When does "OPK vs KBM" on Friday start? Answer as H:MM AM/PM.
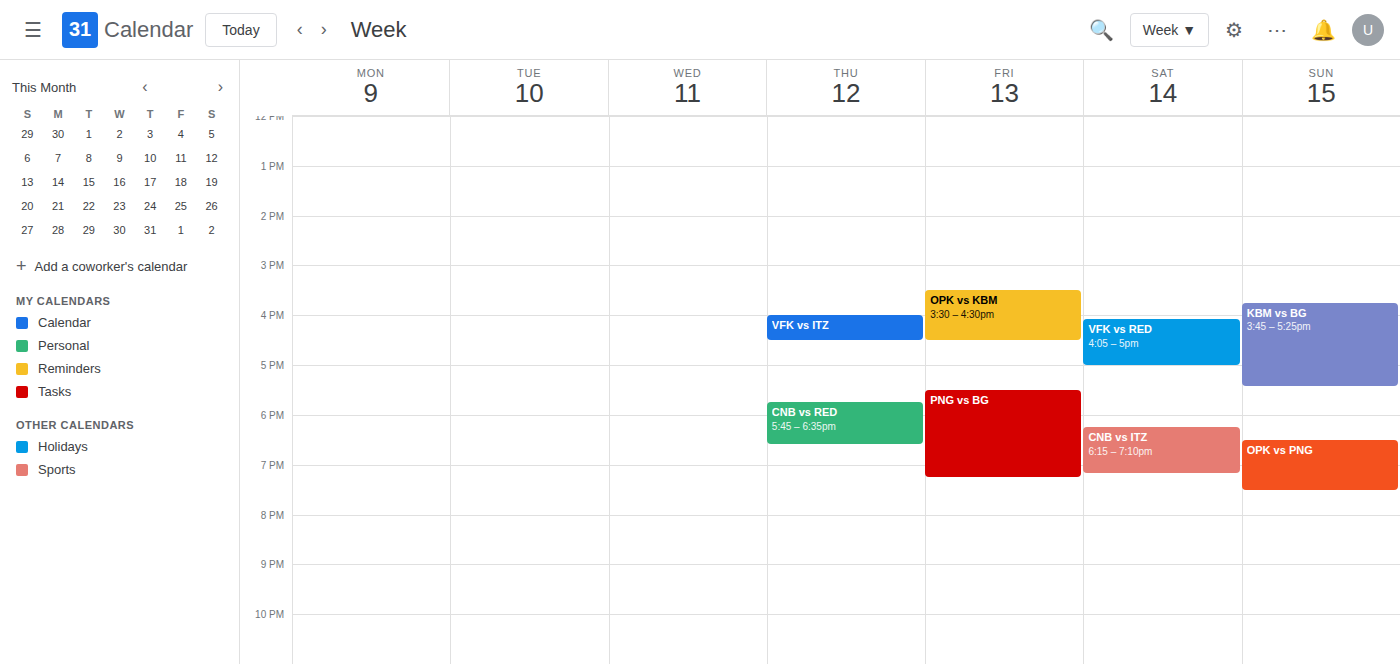
3:30 PM